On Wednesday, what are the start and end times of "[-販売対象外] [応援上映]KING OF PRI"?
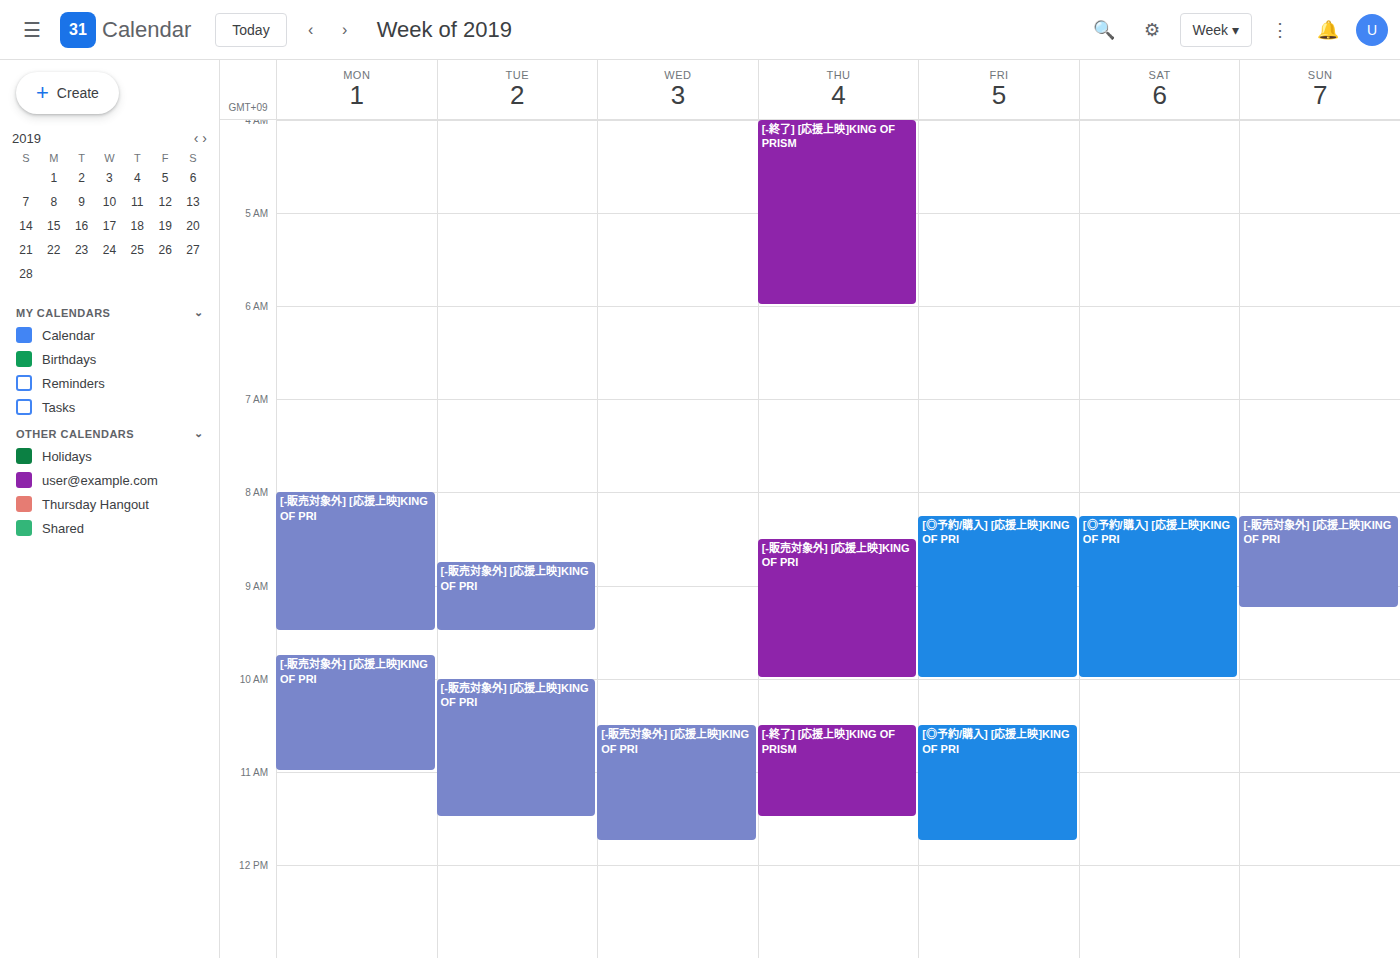
10:30 AM to 11:45 AM